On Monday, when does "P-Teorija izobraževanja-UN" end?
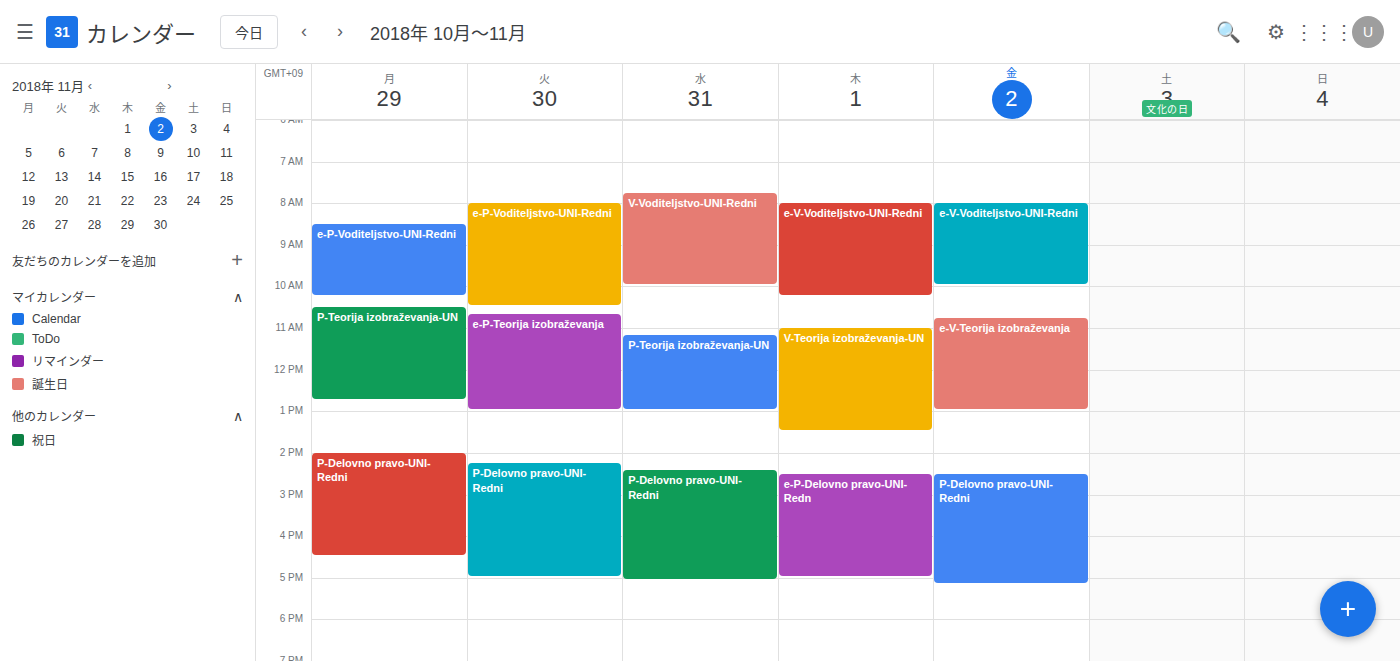
12:45